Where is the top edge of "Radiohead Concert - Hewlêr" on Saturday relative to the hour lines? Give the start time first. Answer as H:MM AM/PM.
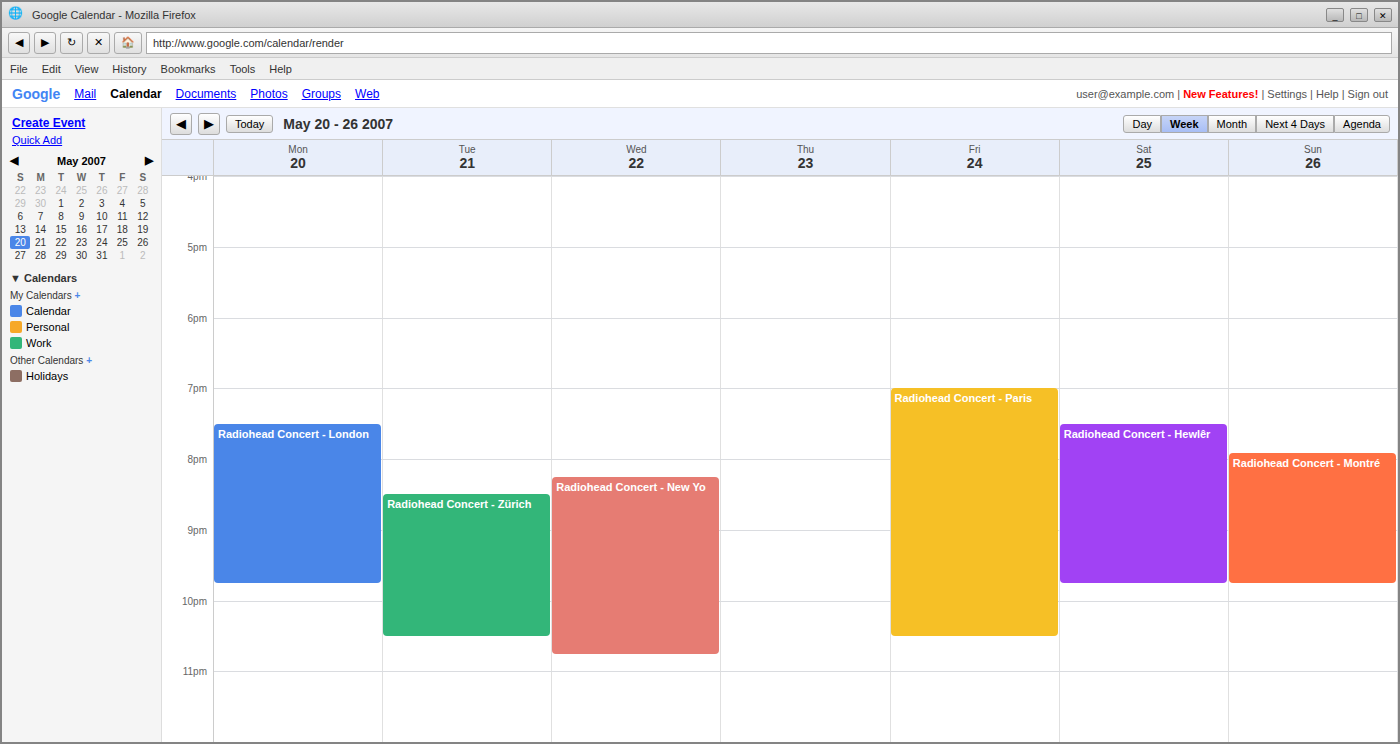
7:30 PM -- halfway between the 7 PM and 8 PM lines.